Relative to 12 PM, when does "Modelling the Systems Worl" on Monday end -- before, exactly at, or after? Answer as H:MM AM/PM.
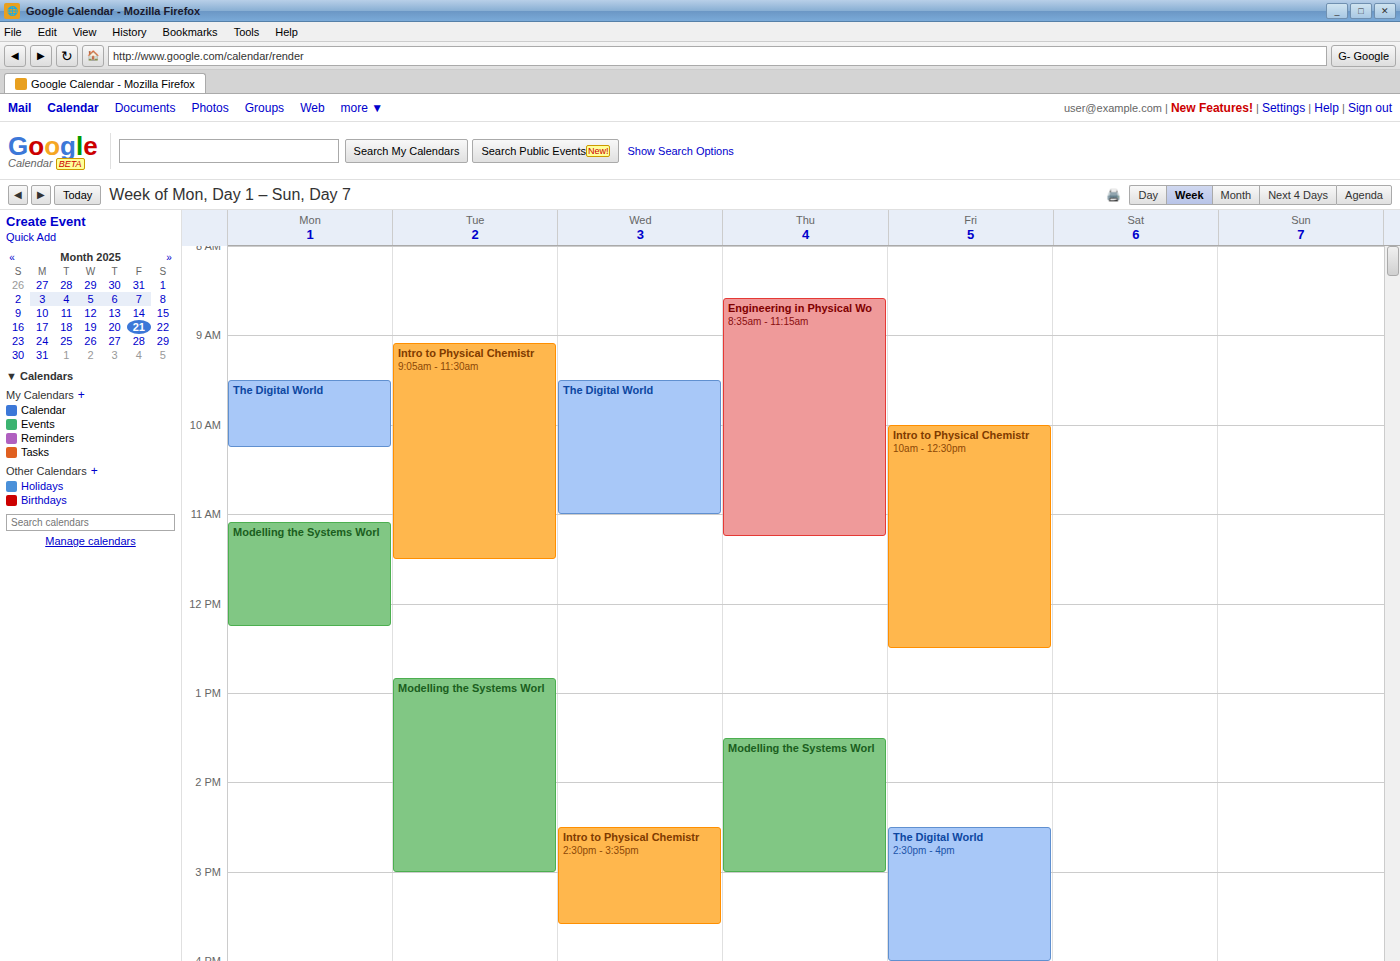
12:15 PM -- after 12 PM, 15 minutes below the 12 PM line.